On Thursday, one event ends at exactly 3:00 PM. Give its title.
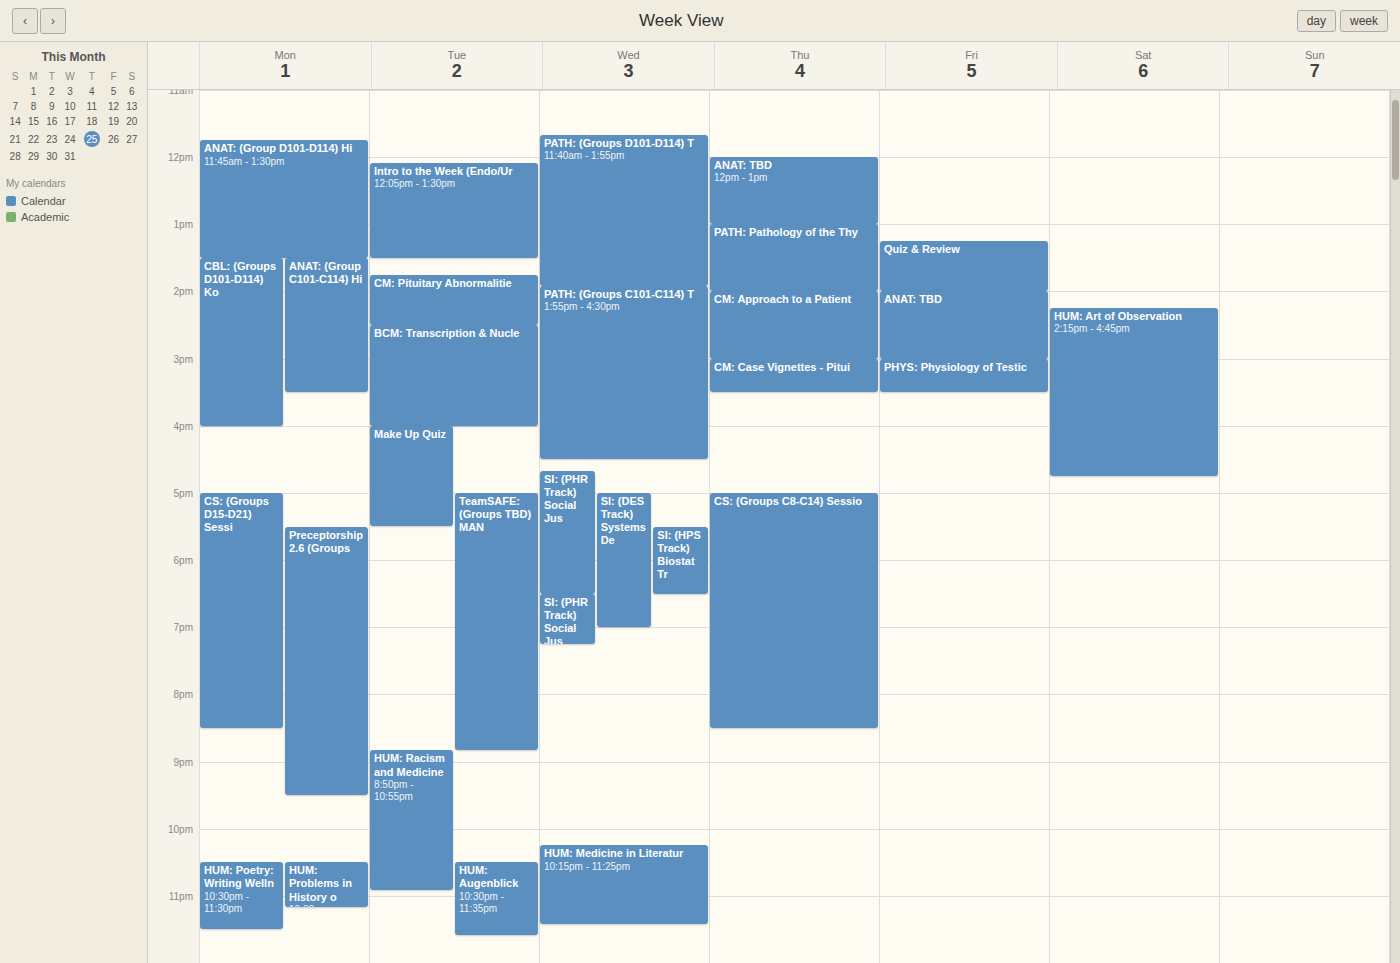
"CM: Approach to a Patient"